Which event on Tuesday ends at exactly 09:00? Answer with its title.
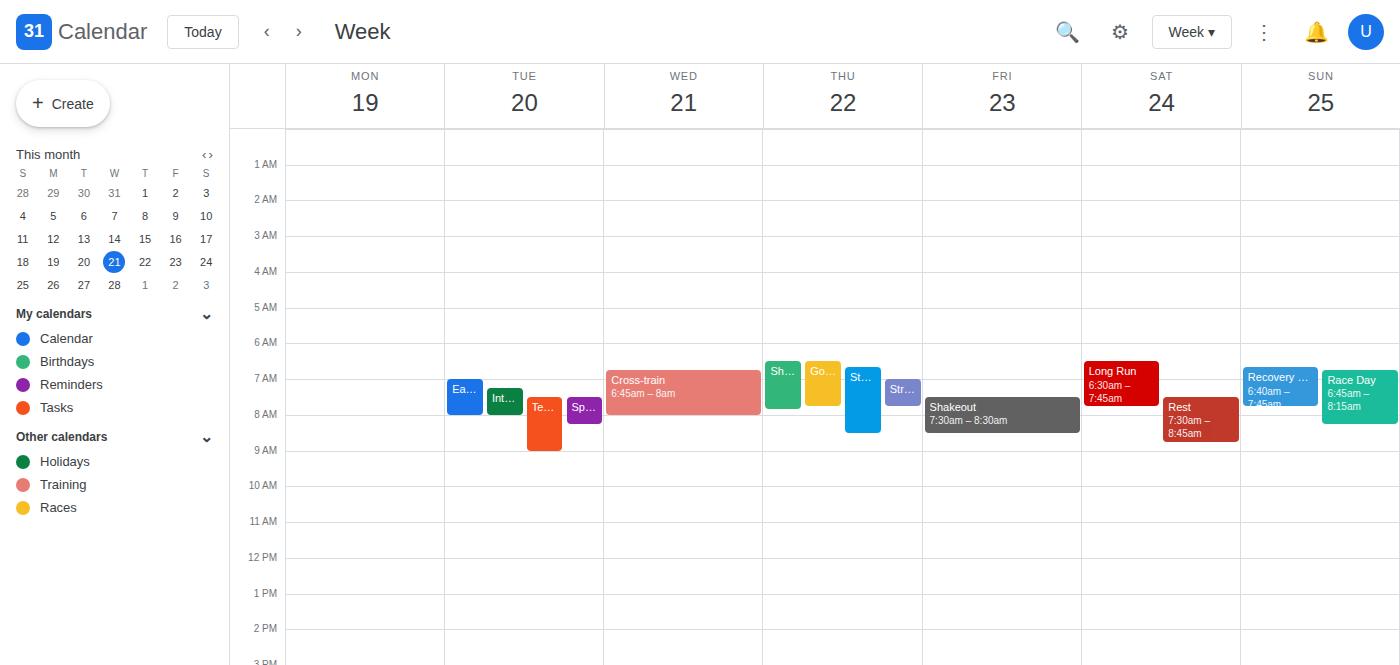
"Tempo Run"